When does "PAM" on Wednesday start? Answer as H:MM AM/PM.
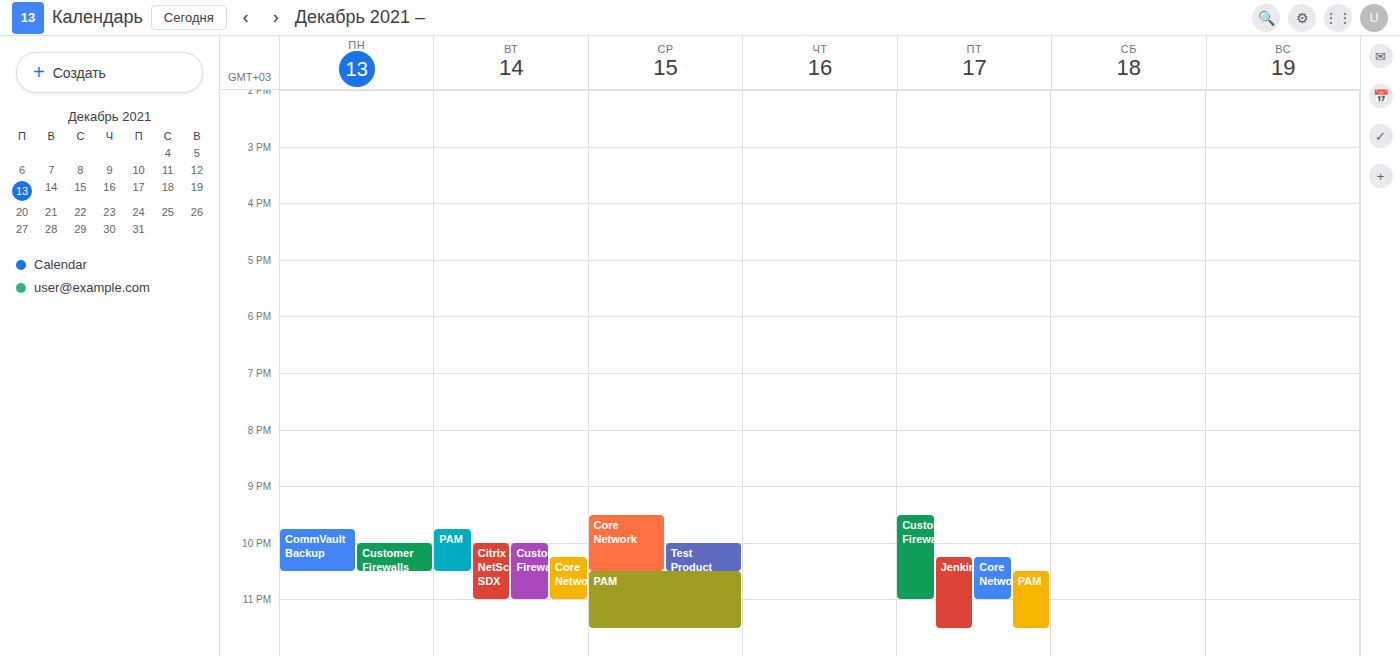
10:30 PM